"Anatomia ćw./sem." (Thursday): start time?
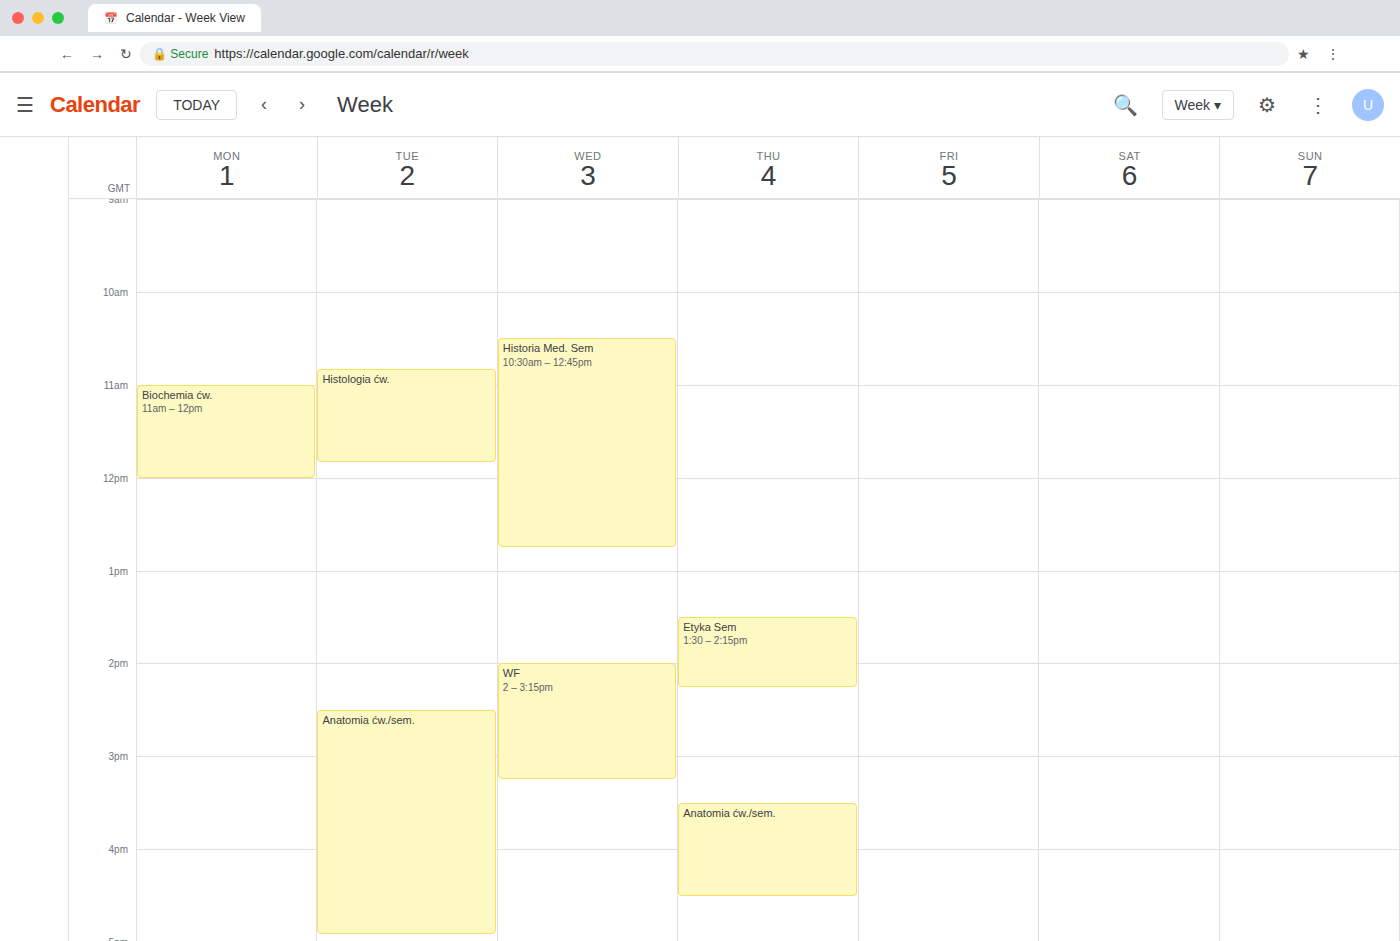
15:30